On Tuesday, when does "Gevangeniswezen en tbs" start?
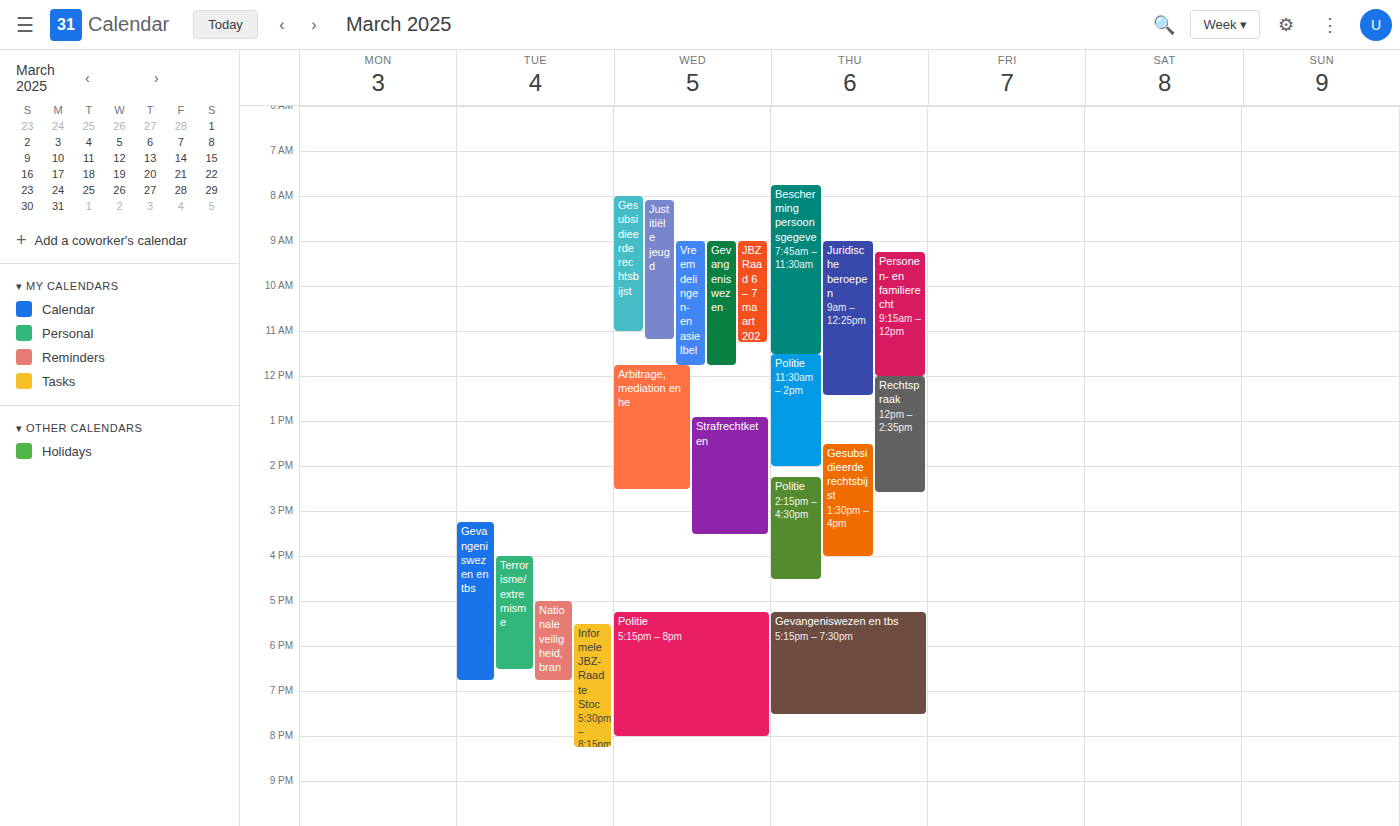
3:15 PM